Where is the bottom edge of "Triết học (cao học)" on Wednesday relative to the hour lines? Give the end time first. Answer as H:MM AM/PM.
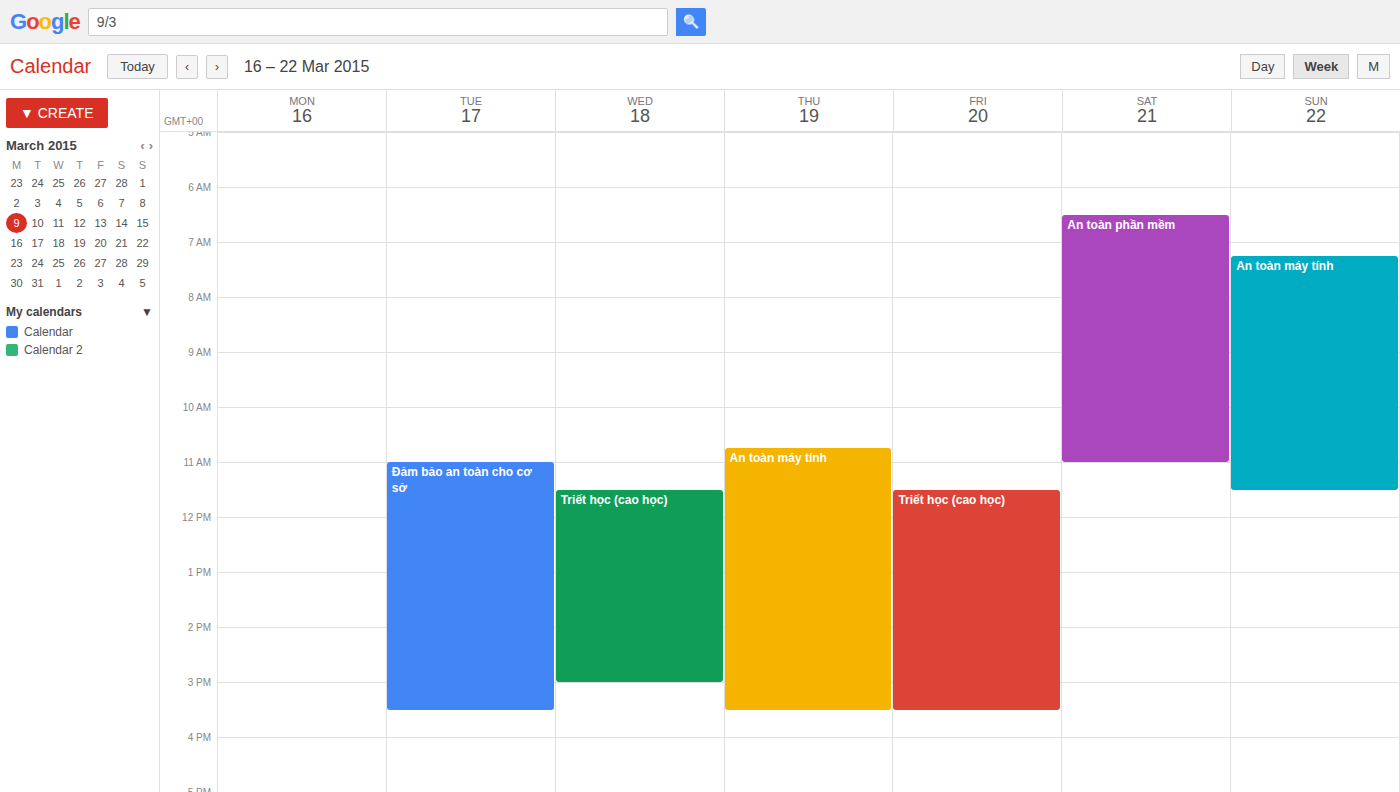
3:00 PM -- exactly on the 3 PM line.